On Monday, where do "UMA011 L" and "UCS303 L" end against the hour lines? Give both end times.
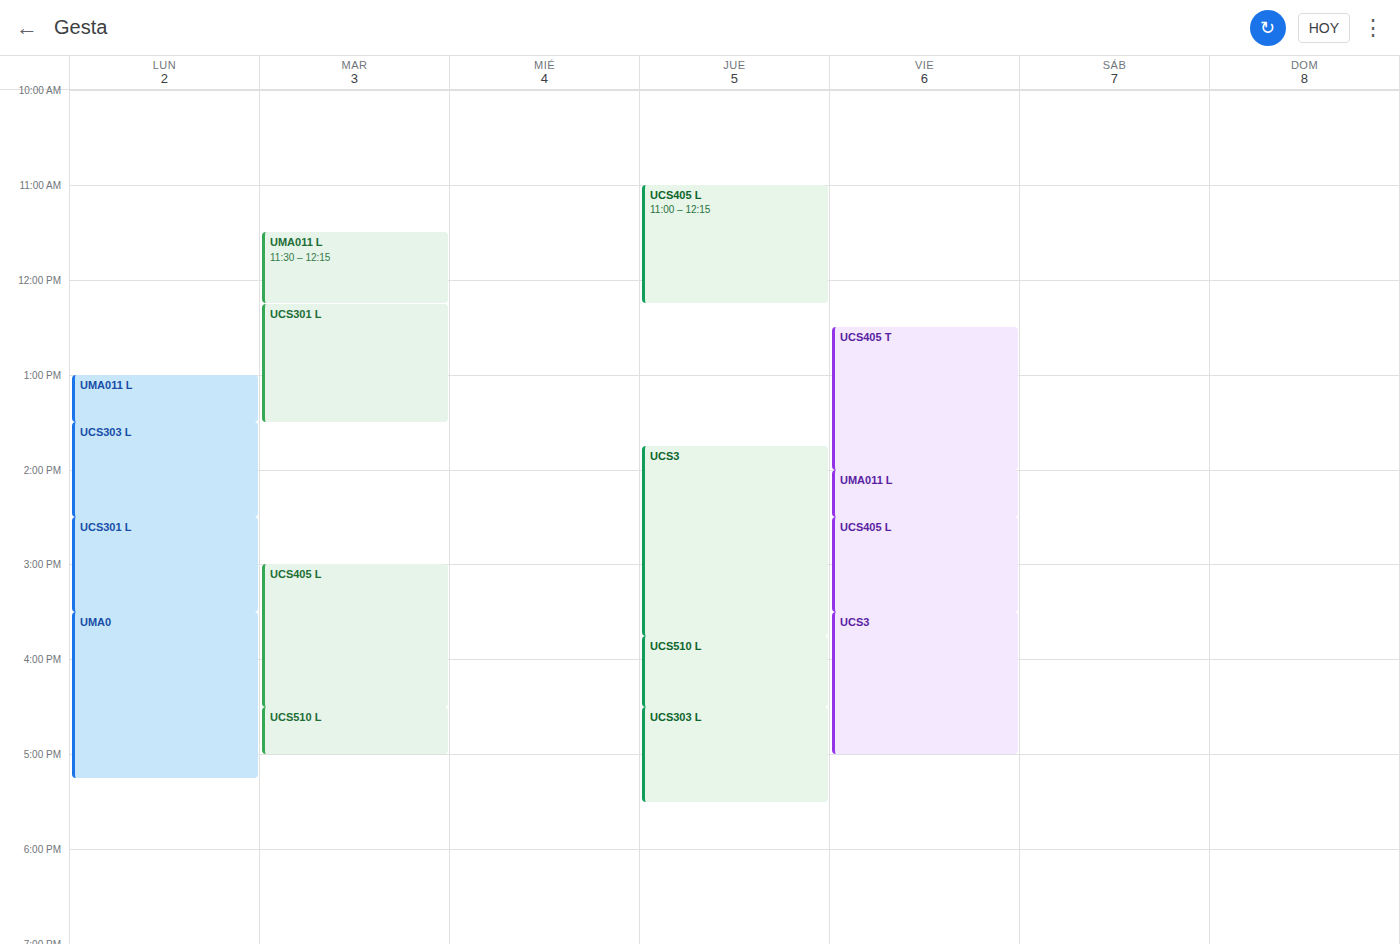
"UMA011 L": 13:30, halfway between the 13:00 and 14:00 lines. "UCS303 L": 14:30, halfway between the 14:00 and 15:00 lines.